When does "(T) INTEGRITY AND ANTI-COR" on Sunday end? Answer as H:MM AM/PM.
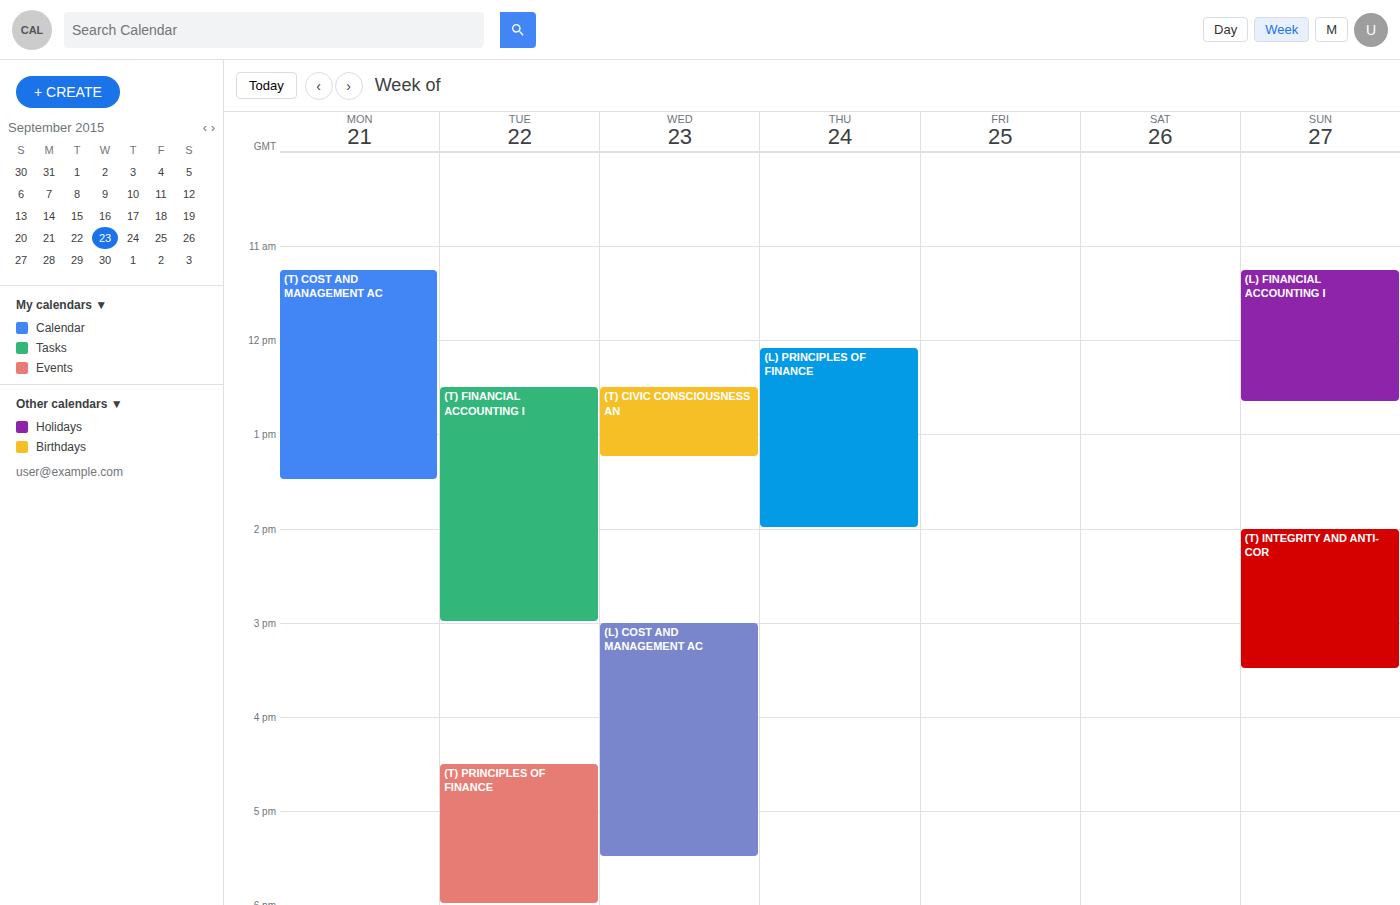
3:30 PM